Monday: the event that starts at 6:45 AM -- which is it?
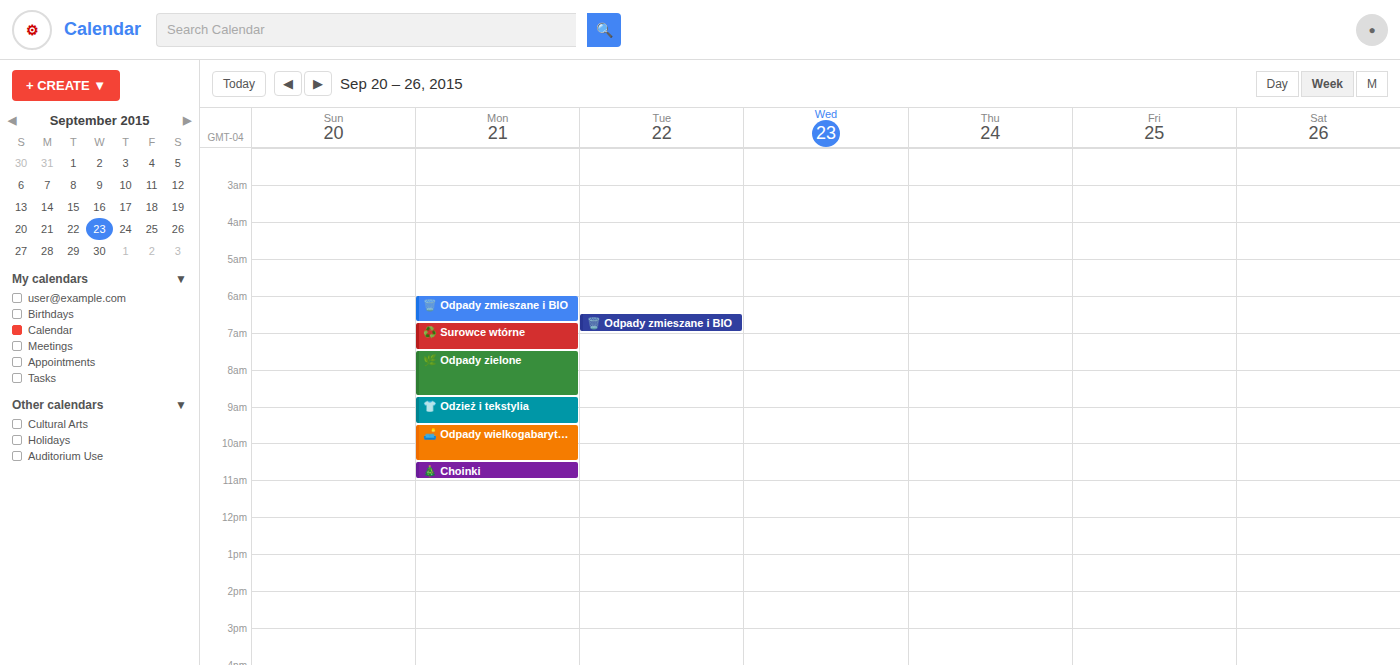
"♻️ Surowce wtórne"